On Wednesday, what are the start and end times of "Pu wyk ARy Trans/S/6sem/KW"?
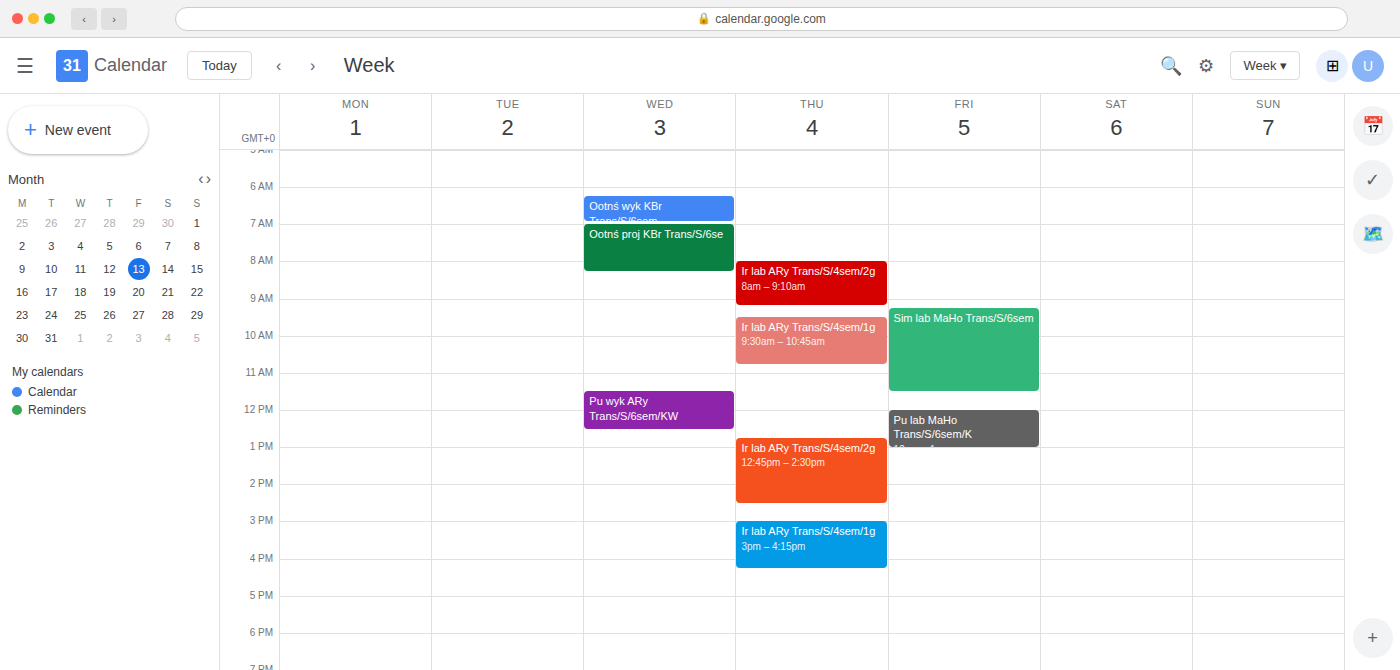
11:30 AM to 12:30 PM